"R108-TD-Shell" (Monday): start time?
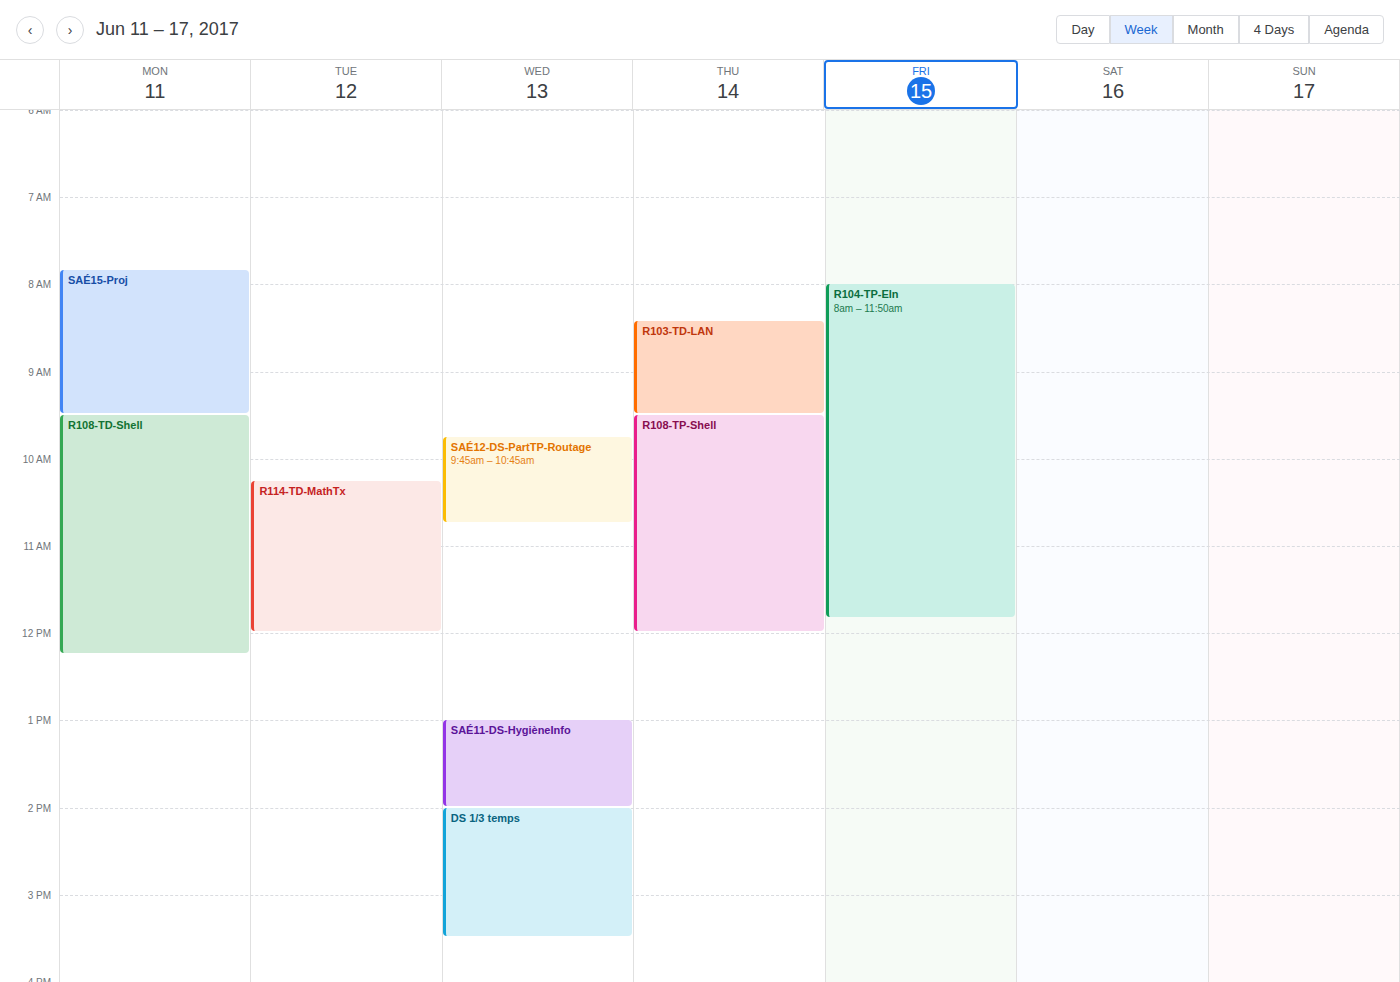
9:30 AM